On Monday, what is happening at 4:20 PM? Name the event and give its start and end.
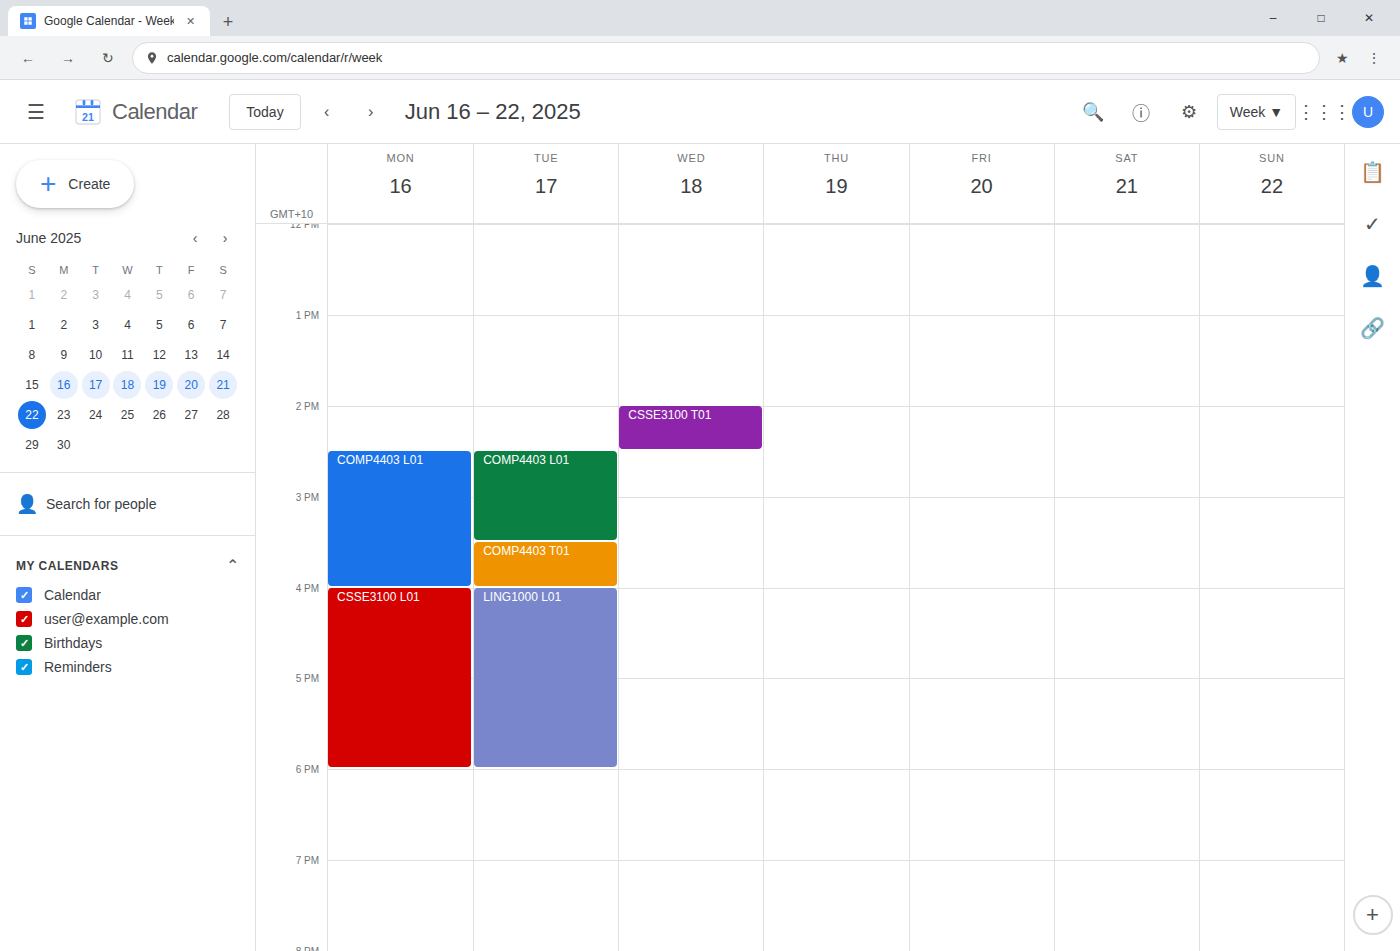
"CSSE3100 L01", 4:00 PM to 6:00 PM